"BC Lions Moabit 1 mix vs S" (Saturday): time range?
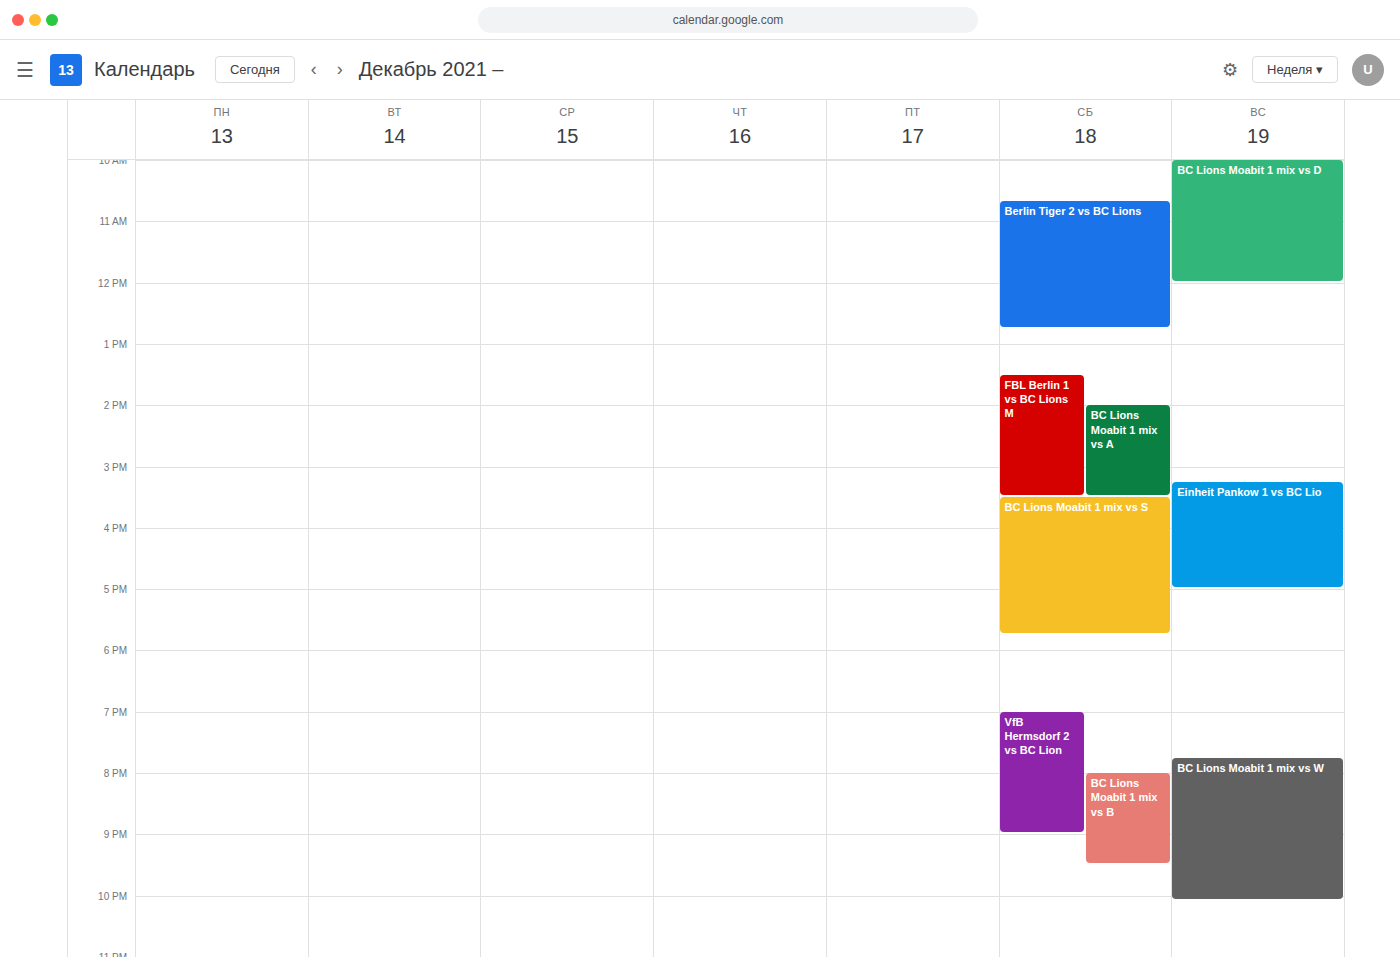
3:30 PM to 5:45 PM